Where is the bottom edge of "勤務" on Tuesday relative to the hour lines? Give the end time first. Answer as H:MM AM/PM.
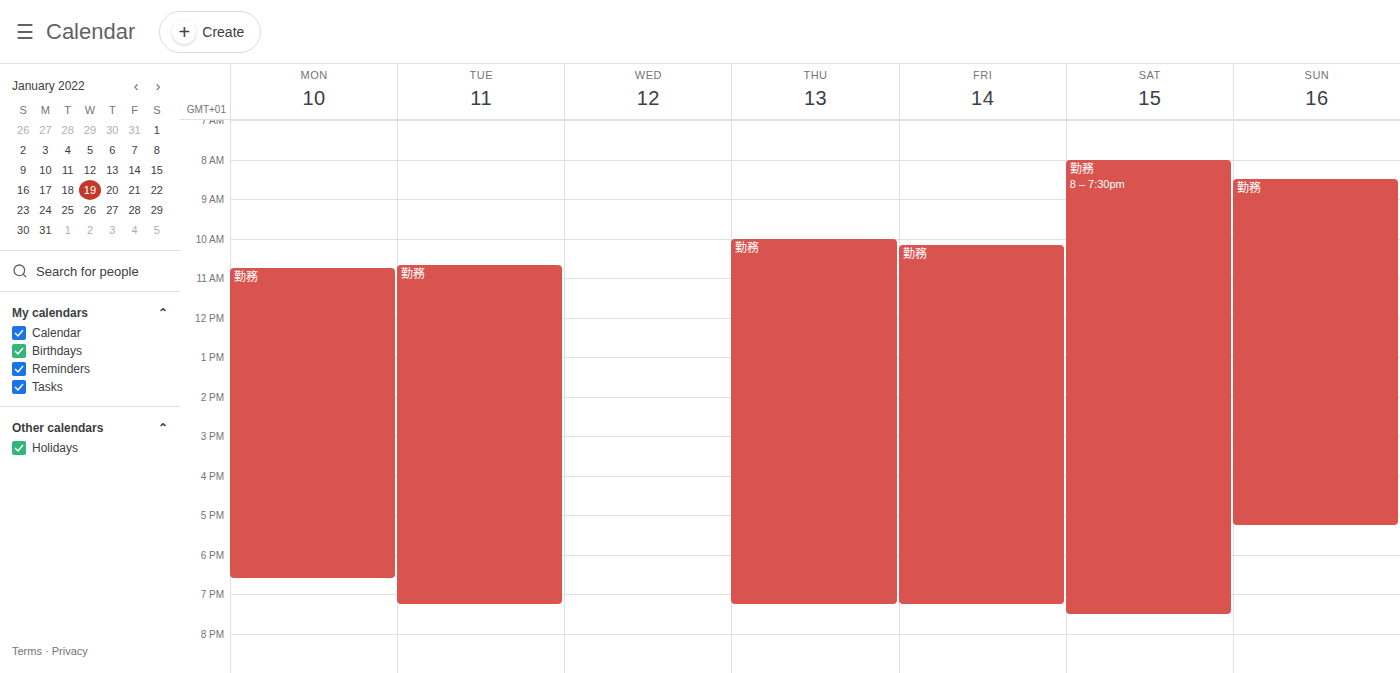
7:15 PM -- neither: a quarter of the way from the 7 PM line to the 8 PM line.